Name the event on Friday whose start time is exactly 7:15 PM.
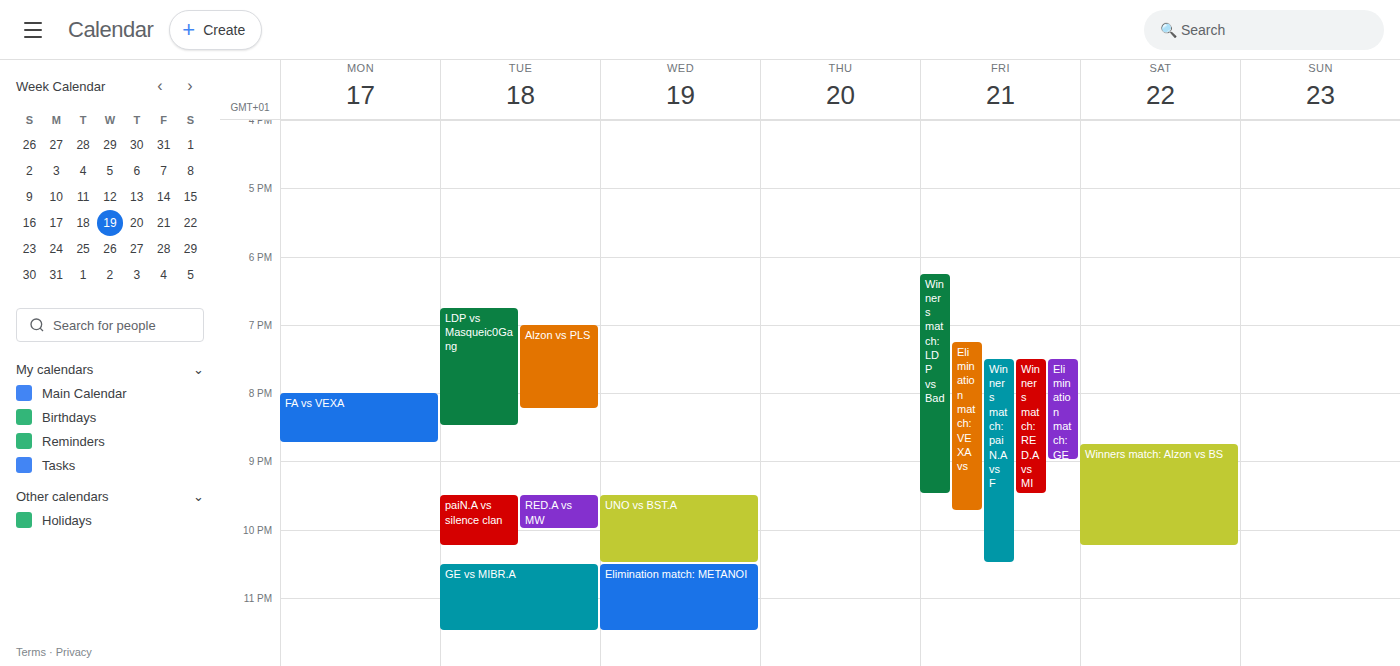
"Elimination match: VEXA vs"